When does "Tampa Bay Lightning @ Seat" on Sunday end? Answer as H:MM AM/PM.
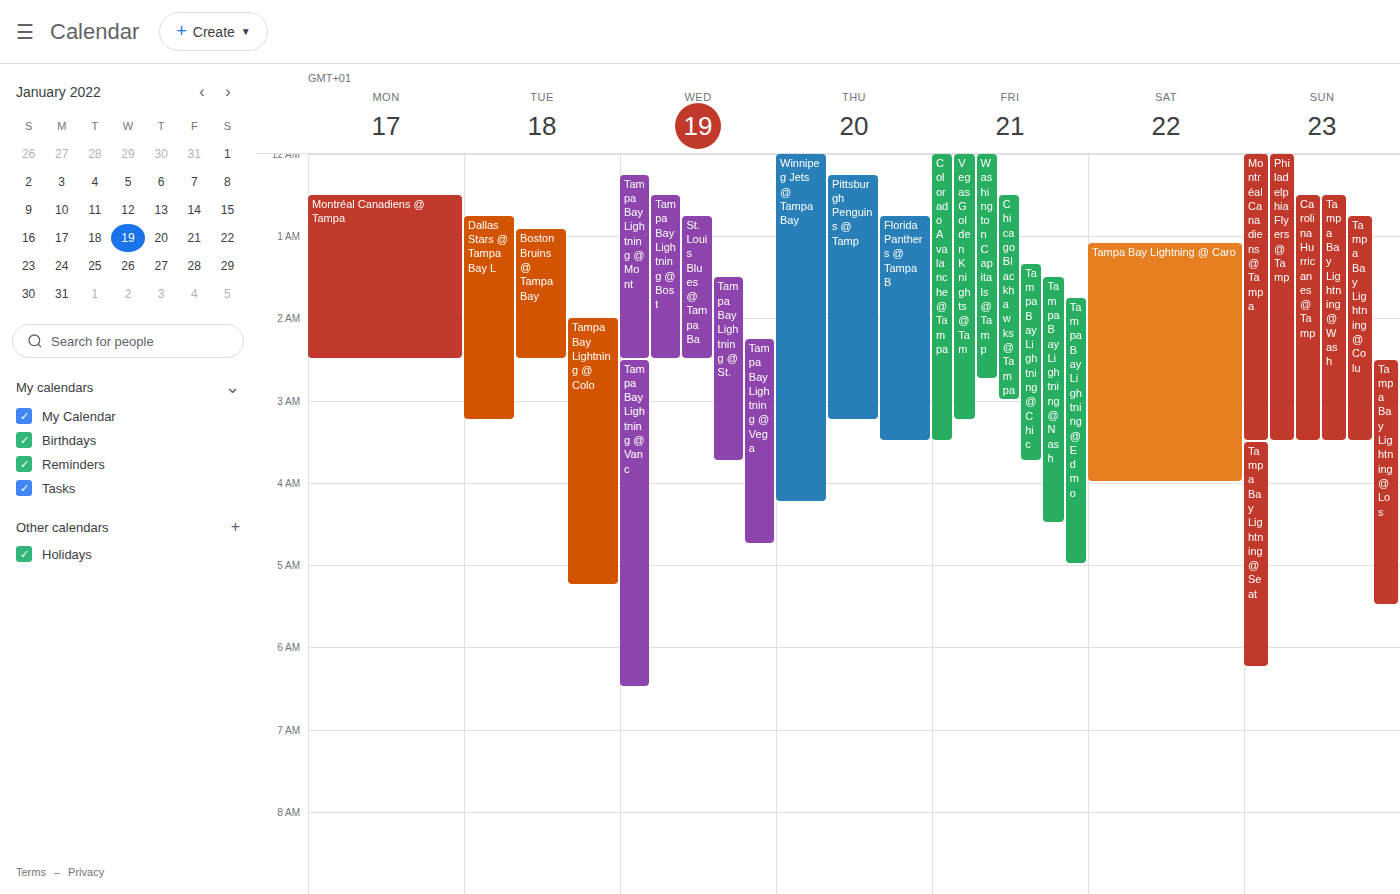
6:15 AM